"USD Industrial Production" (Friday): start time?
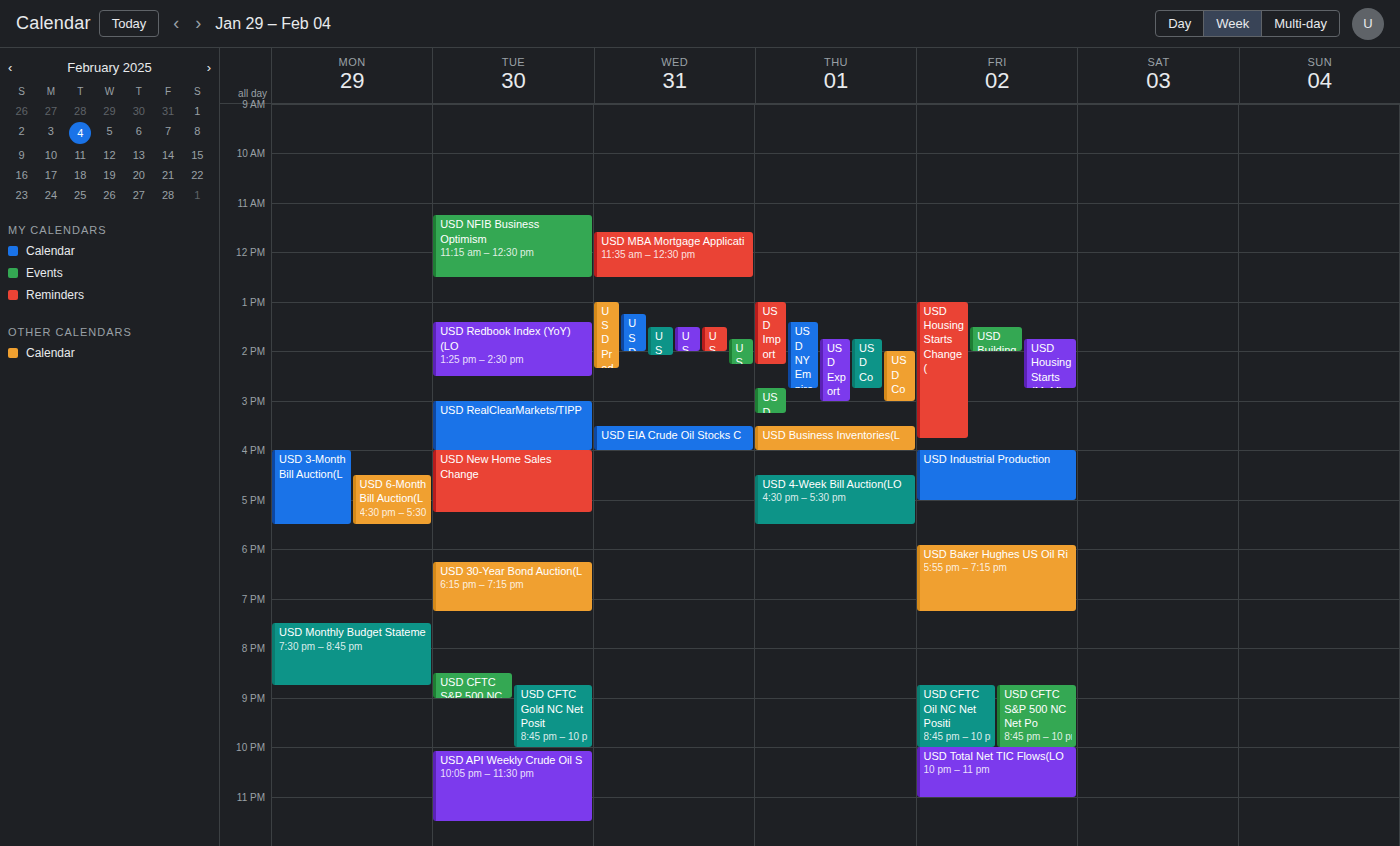
16:00